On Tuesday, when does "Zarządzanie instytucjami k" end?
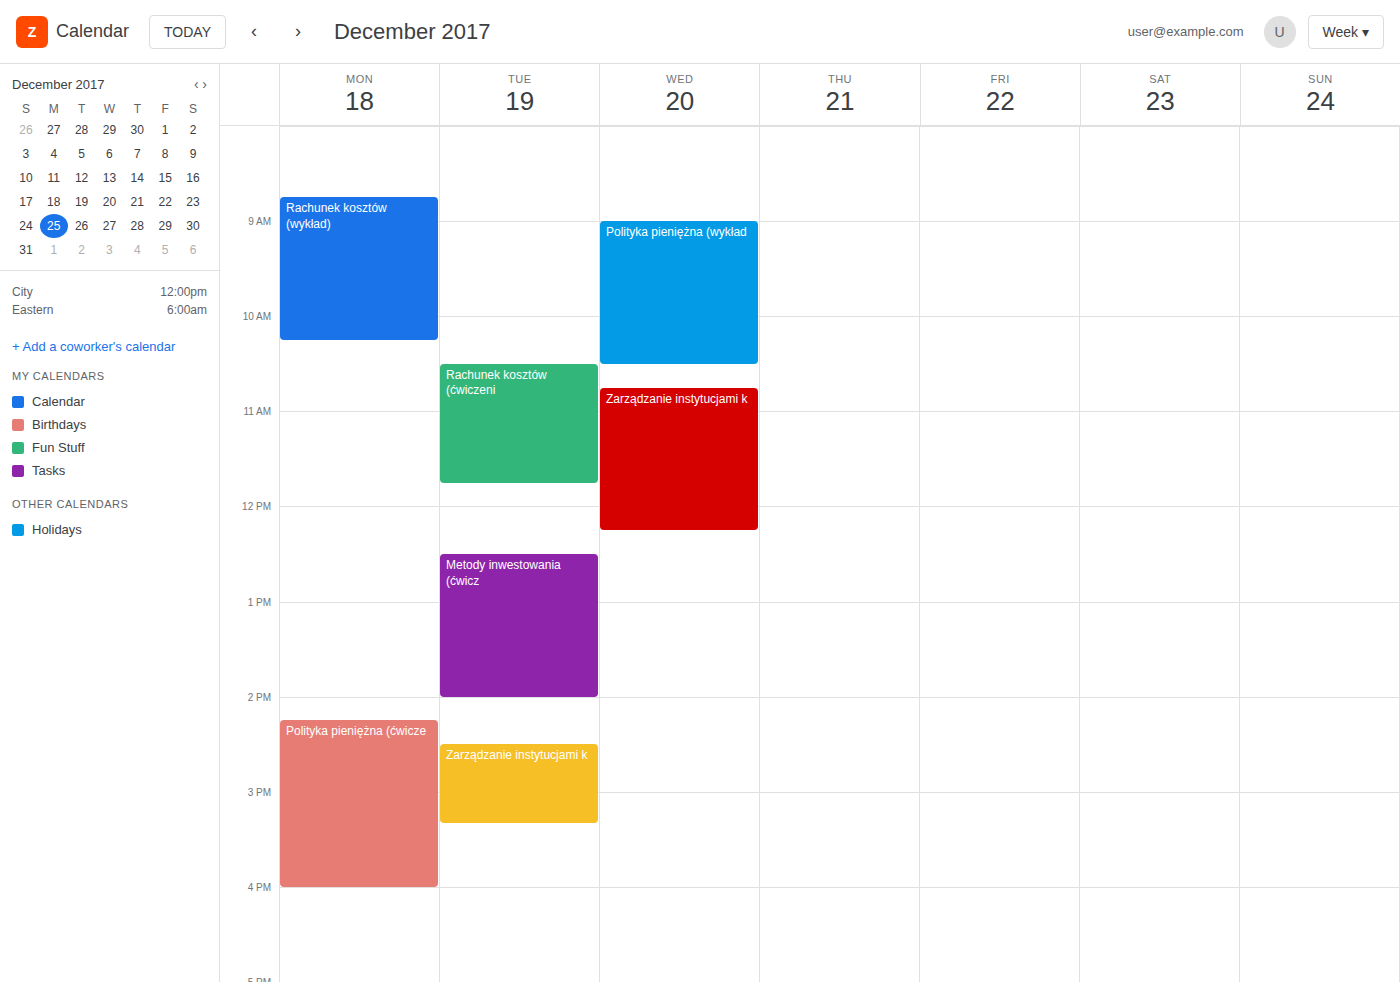
15:20